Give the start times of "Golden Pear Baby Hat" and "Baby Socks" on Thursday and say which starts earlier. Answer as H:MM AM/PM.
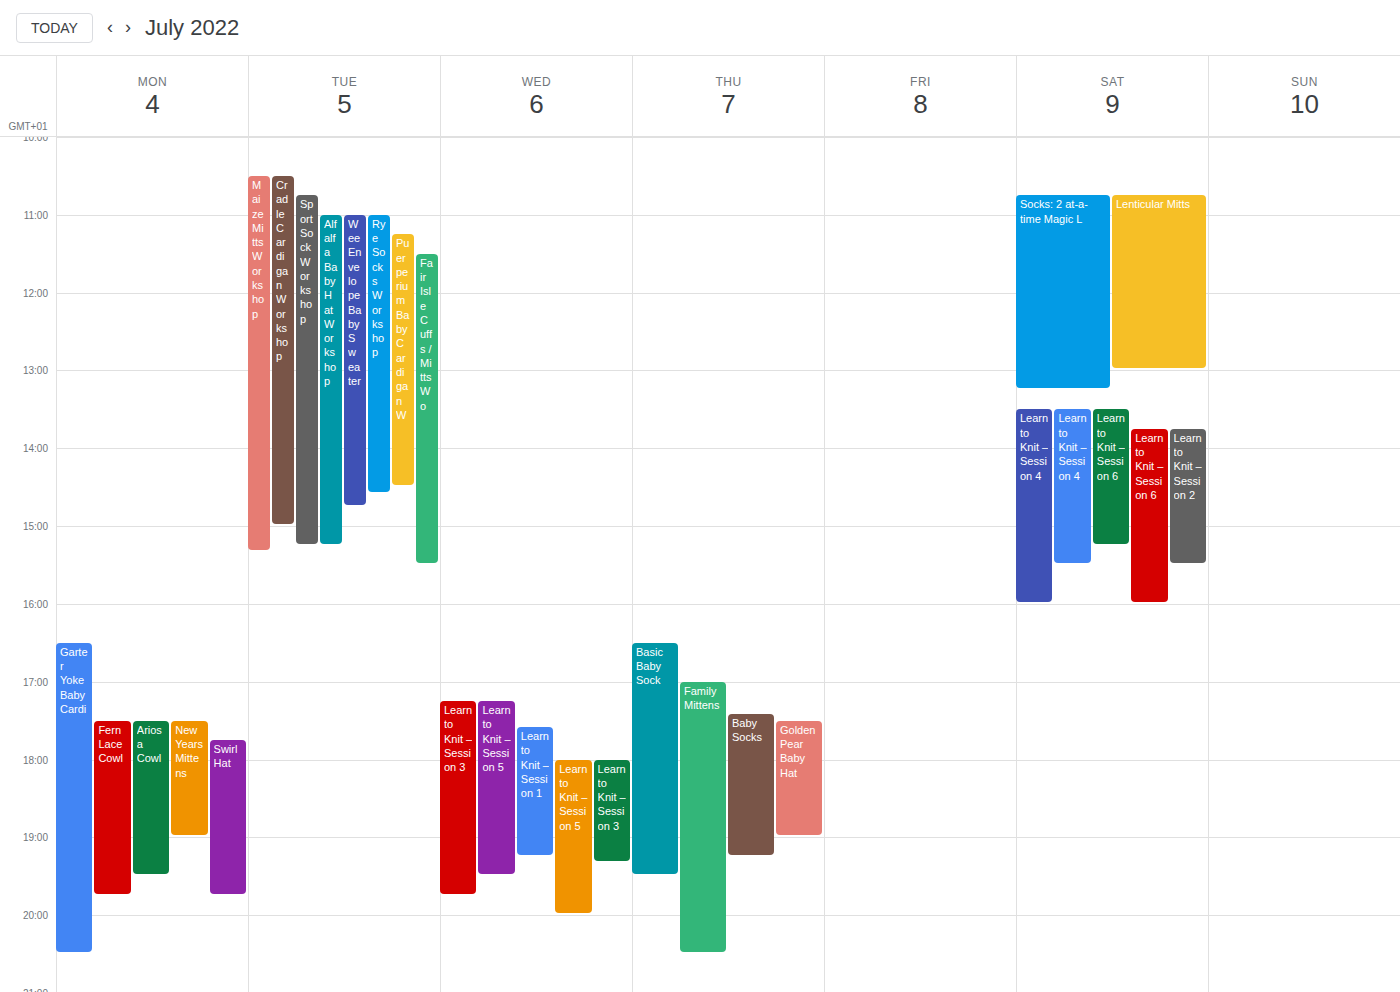
"Baby Socks" 5:25 PM; "Golden Pear Baby Hat" 5:30 PM.